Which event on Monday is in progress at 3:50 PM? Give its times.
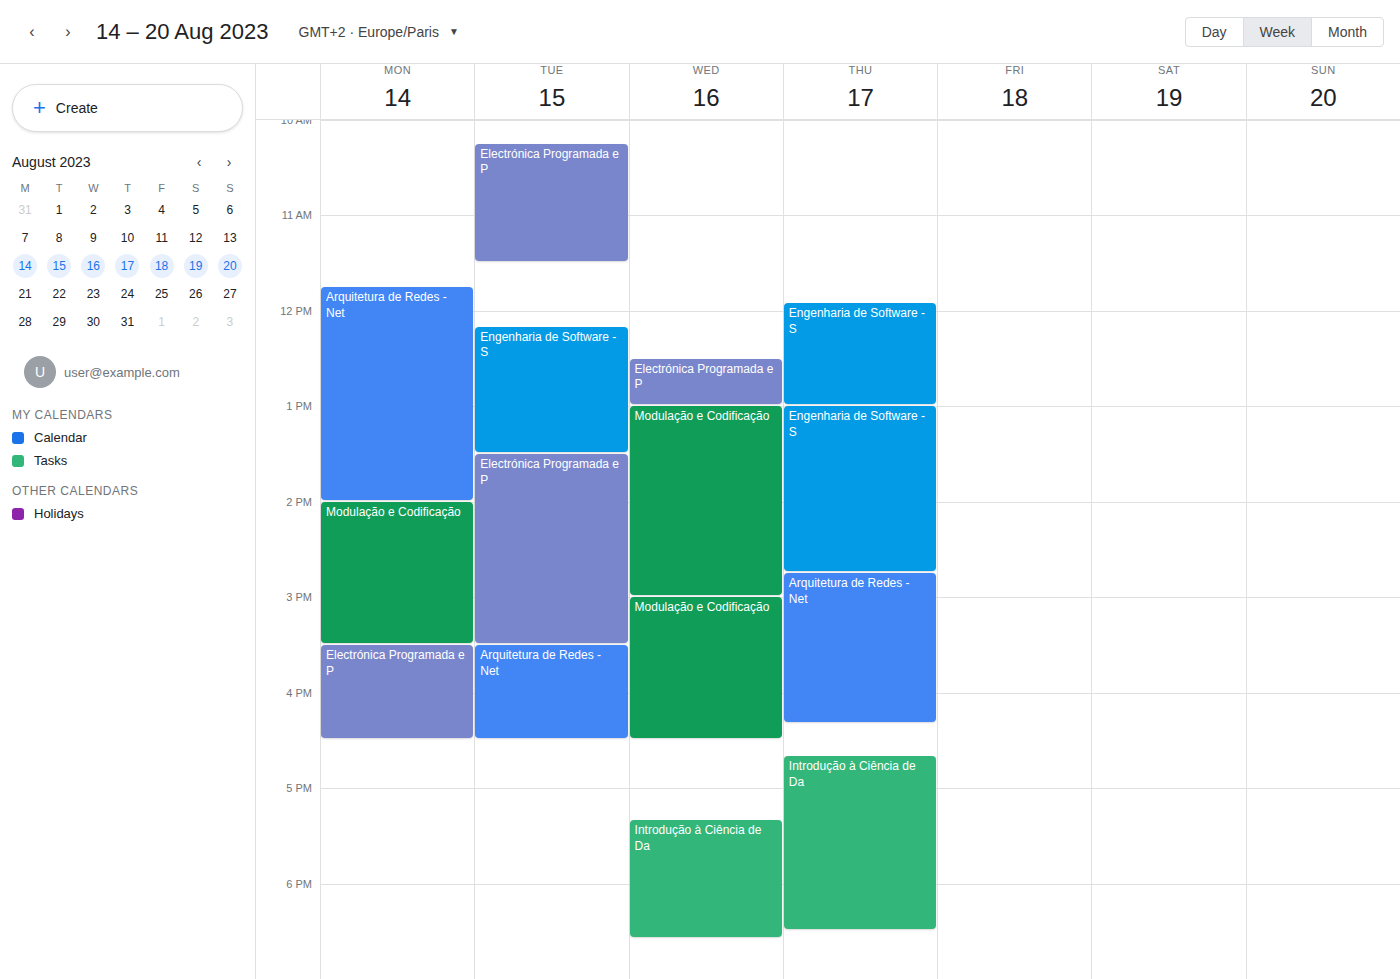
"Electrónica Programada e P", 3:30 PM to 4:30 PM